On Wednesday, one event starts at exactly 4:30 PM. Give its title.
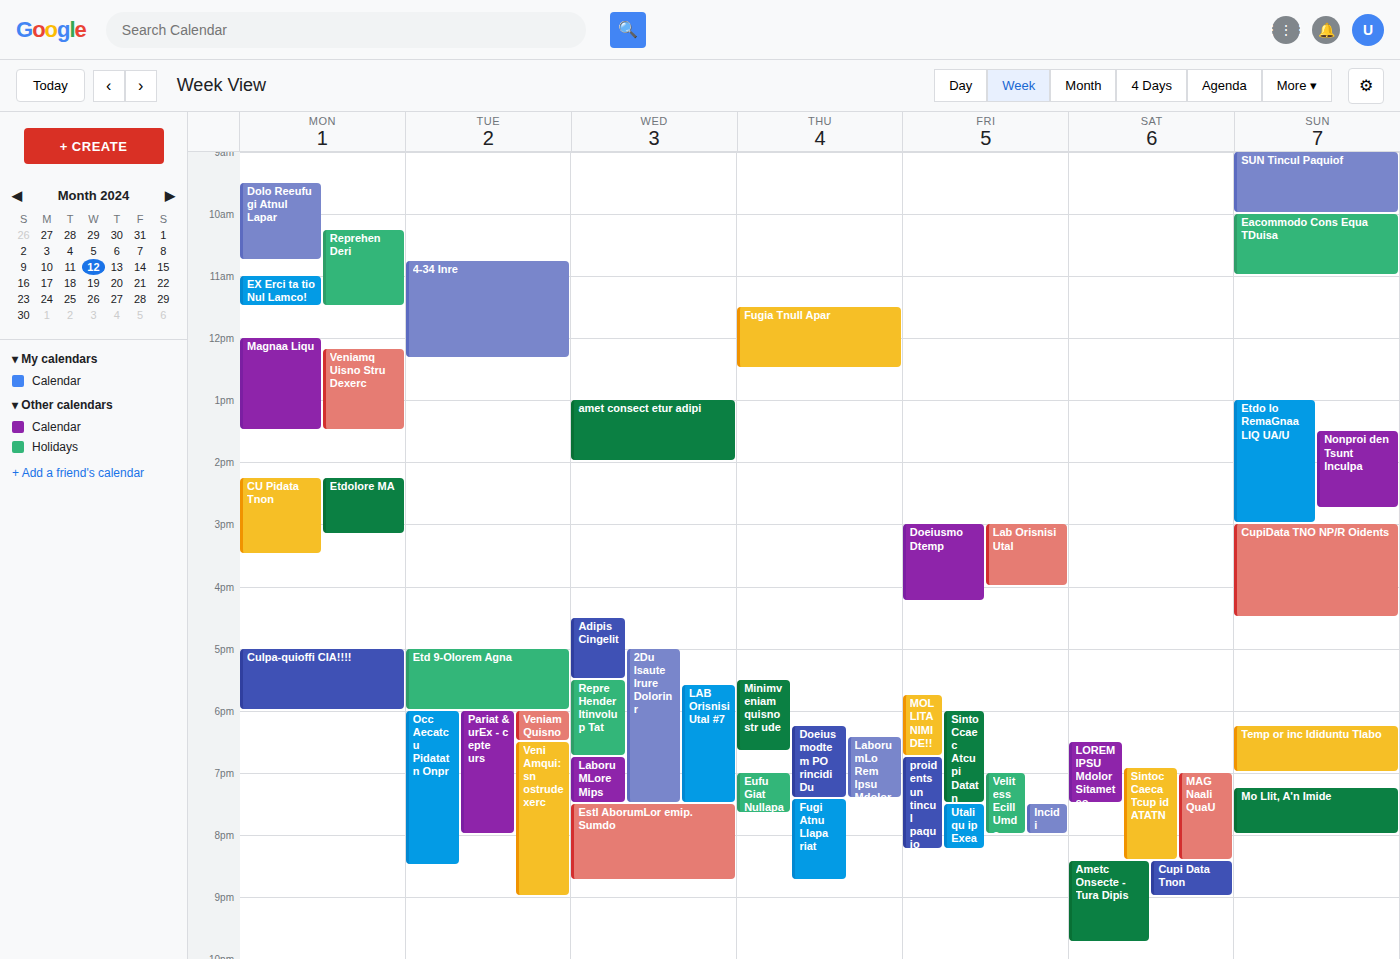
"Adipis Cingelit"